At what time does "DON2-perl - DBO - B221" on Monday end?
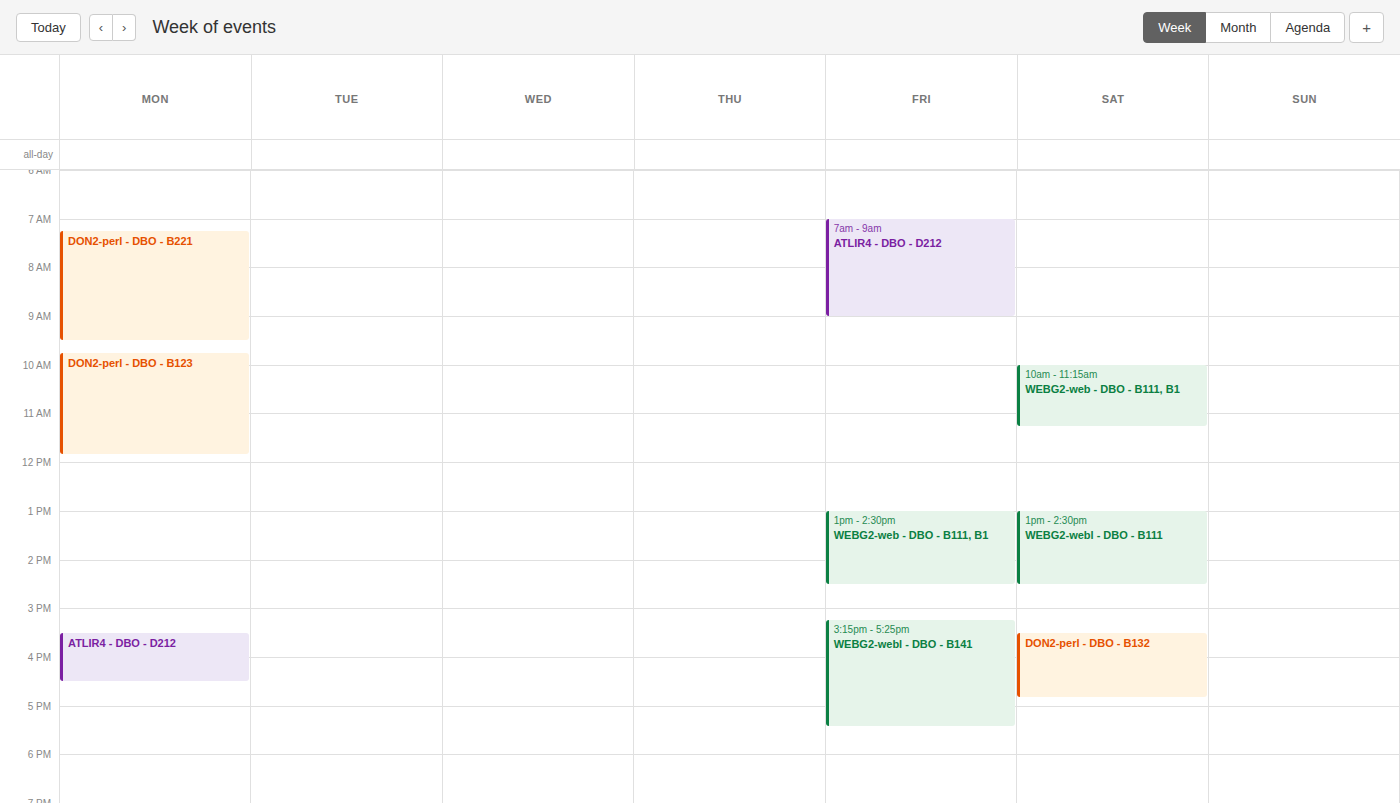
9:30 AM